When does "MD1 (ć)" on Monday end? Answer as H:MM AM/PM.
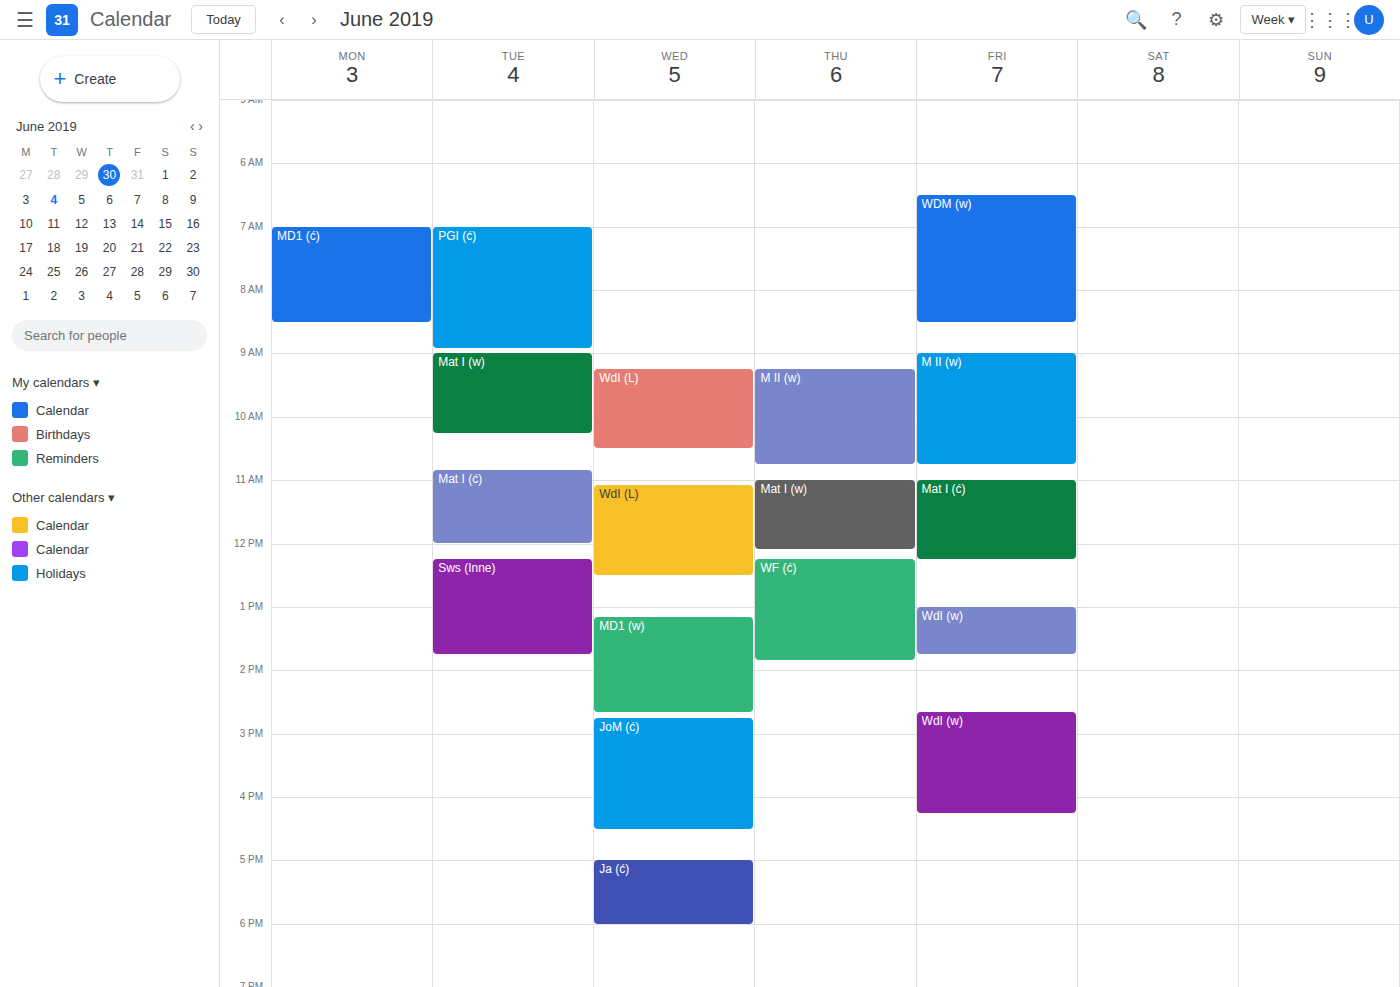
8:30 AM